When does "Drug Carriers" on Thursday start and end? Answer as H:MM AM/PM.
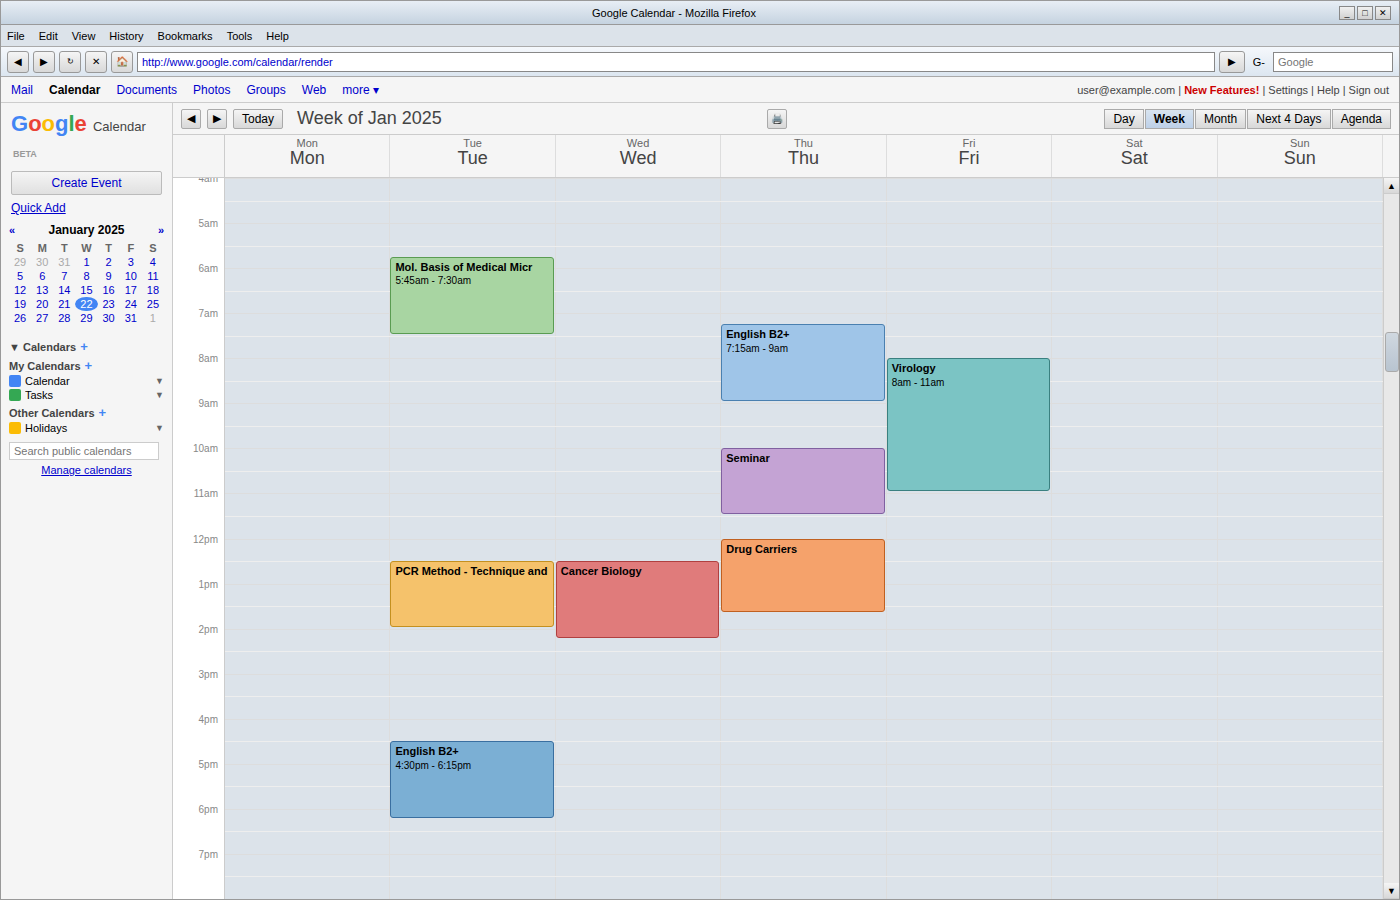
12:00 PM to 1:40 PM